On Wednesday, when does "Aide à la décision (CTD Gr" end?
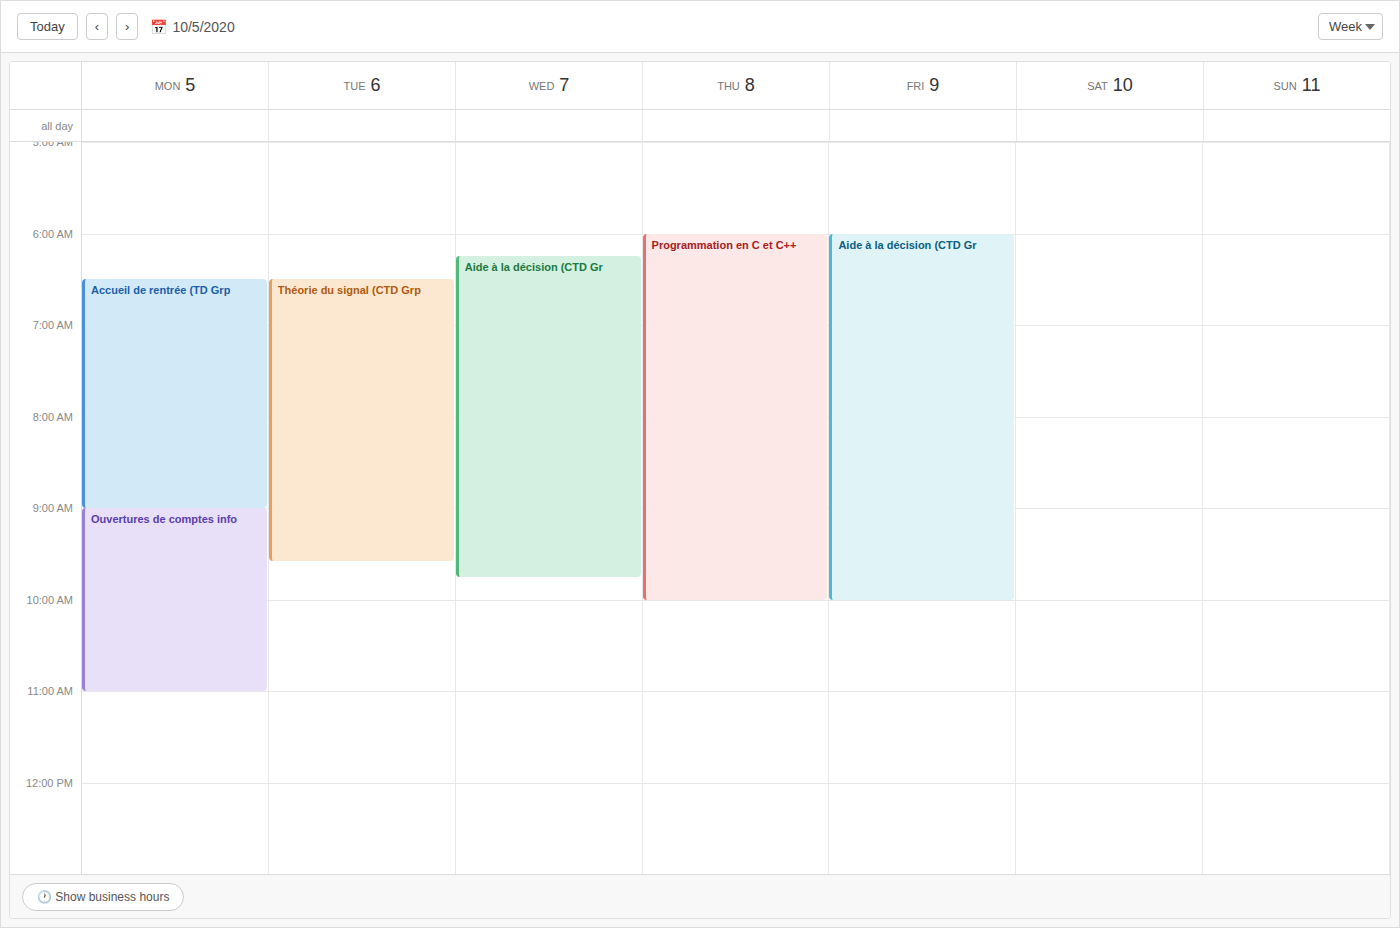
9:45 AM